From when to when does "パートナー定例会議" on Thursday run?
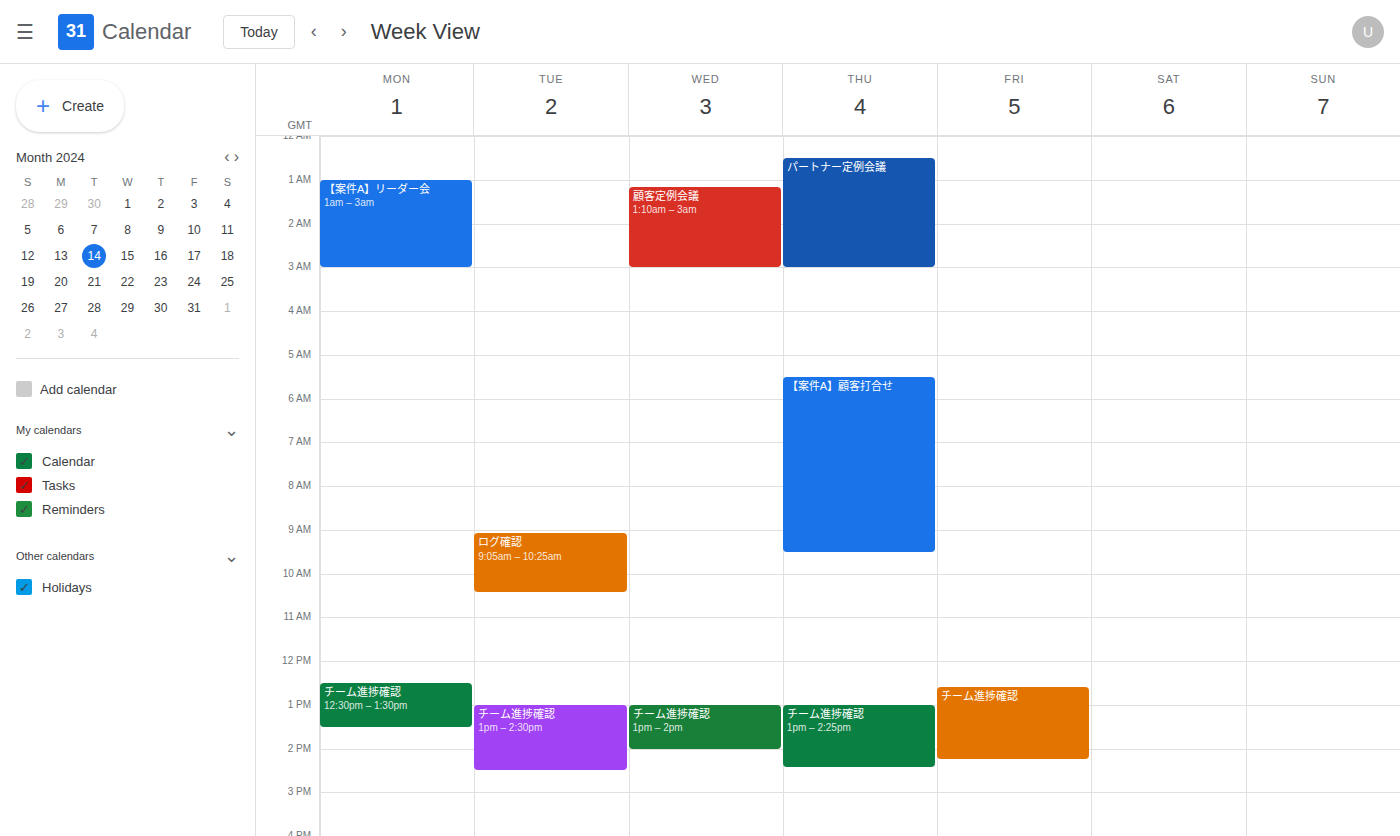
00:30 to 03:00